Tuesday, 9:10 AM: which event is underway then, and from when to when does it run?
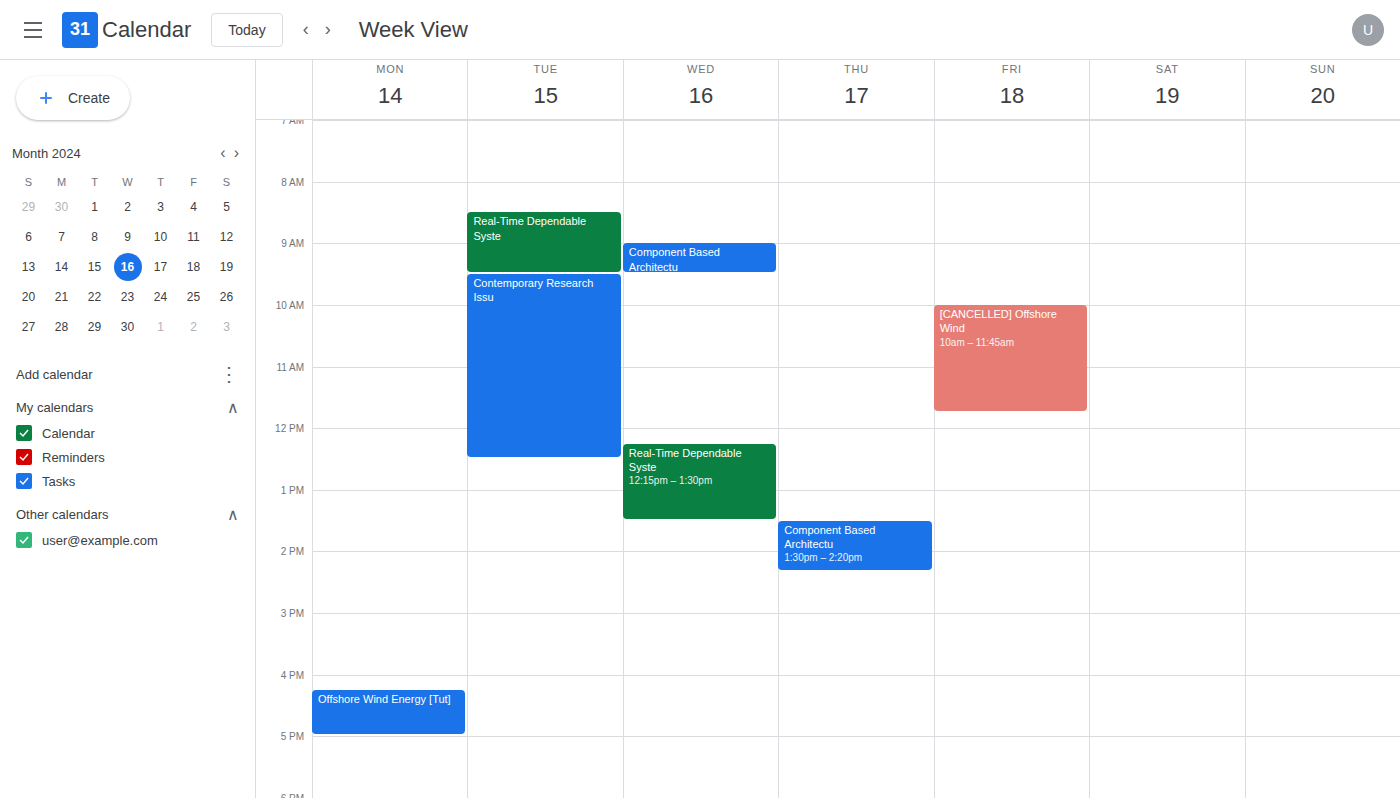
"Real-Time Dependable Syste", 8:30 AM to 9:30 AM